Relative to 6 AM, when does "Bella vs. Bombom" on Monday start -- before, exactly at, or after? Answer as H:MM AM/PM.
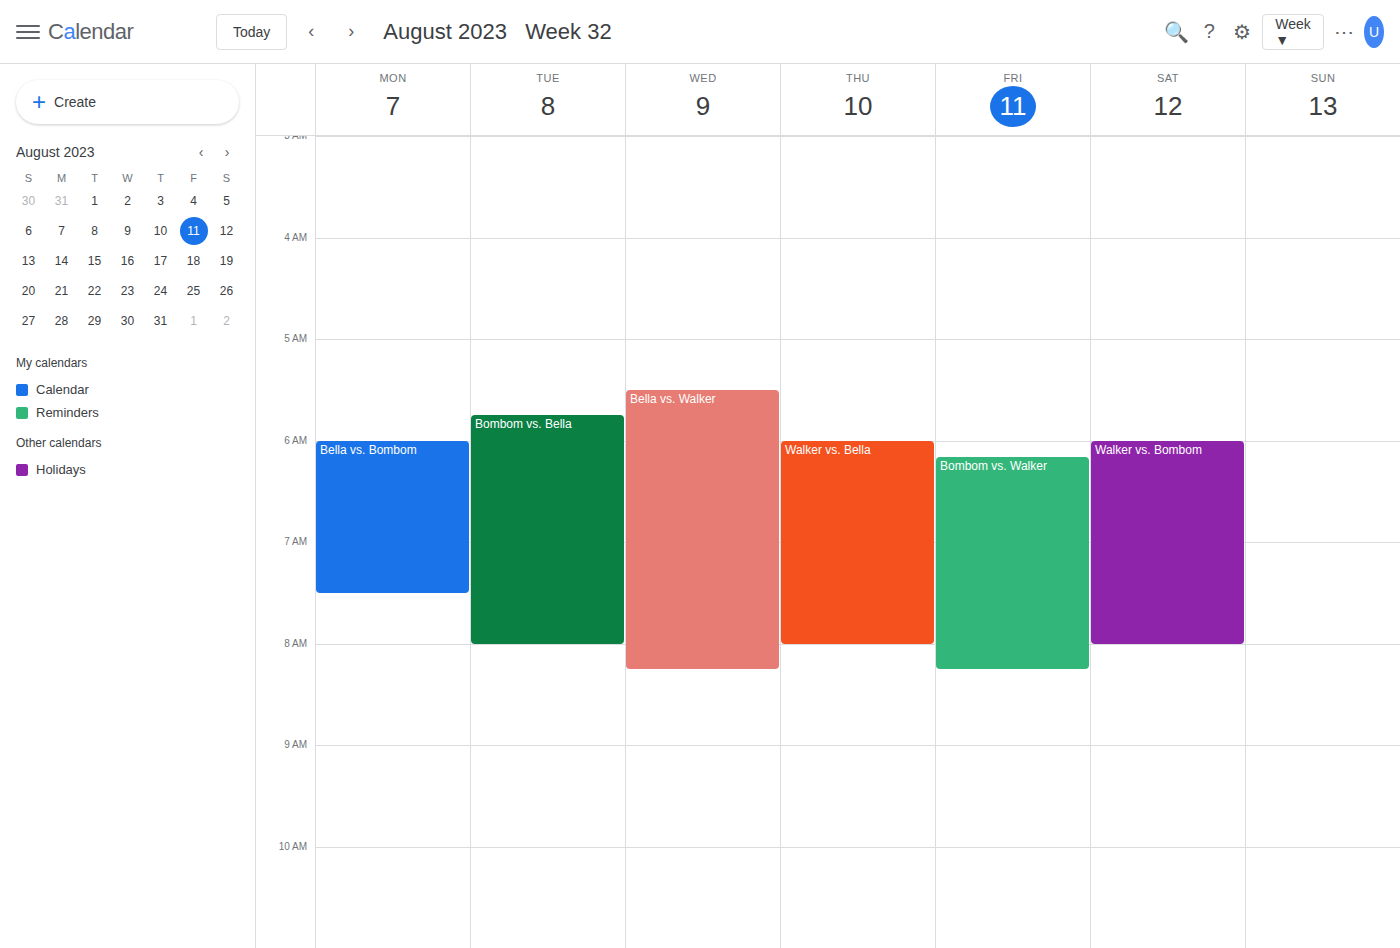
6:00 AM -- exactly at 6 AM, on the 6 AM line.